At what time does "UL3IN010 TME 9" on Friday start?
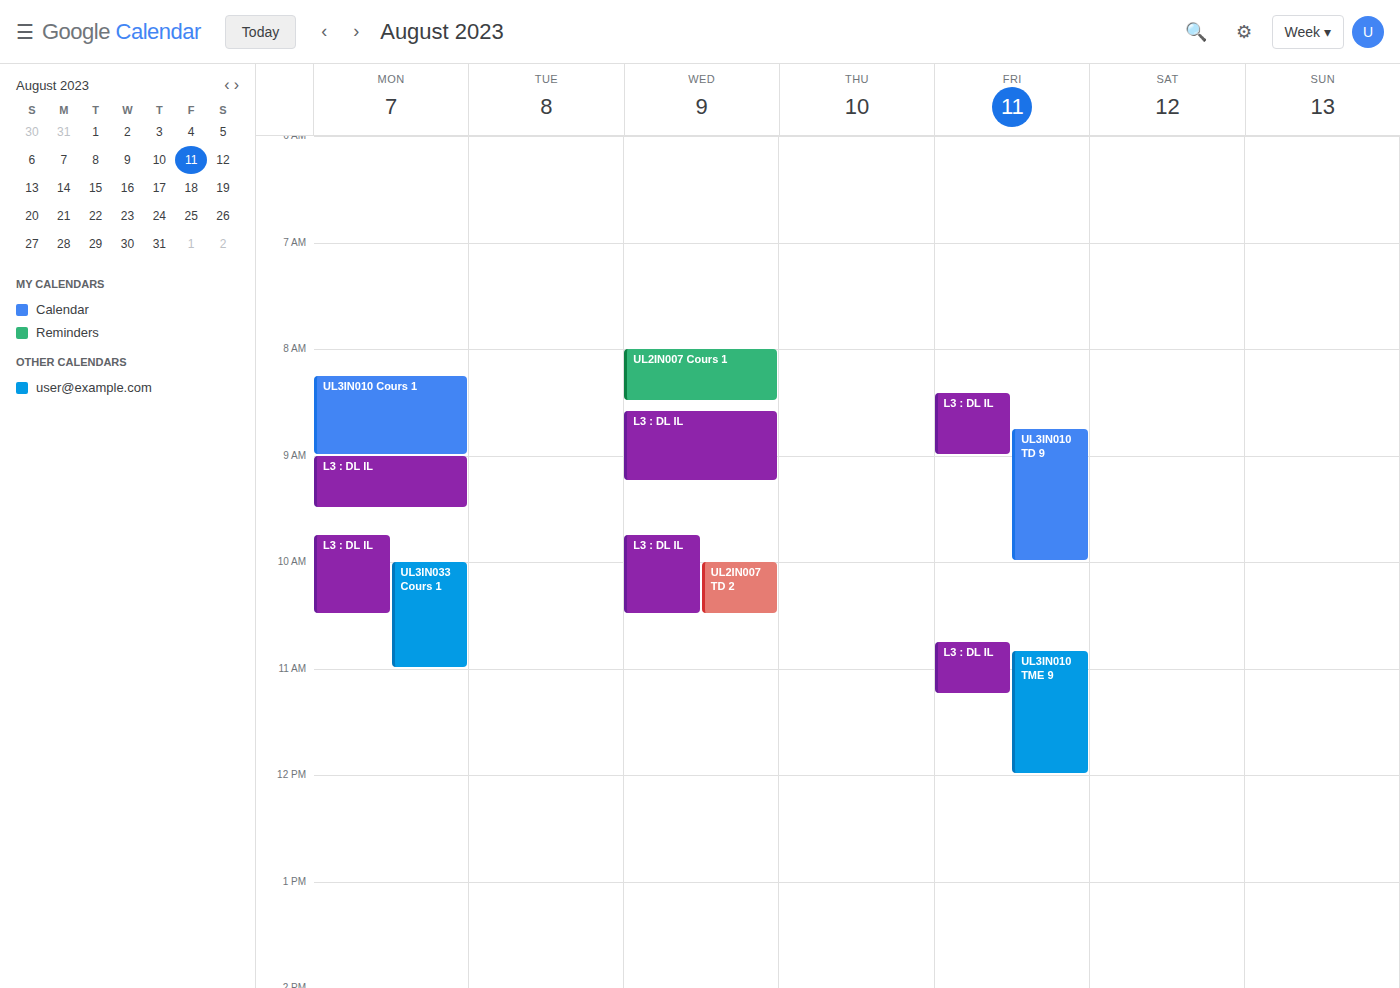
10:50 AM